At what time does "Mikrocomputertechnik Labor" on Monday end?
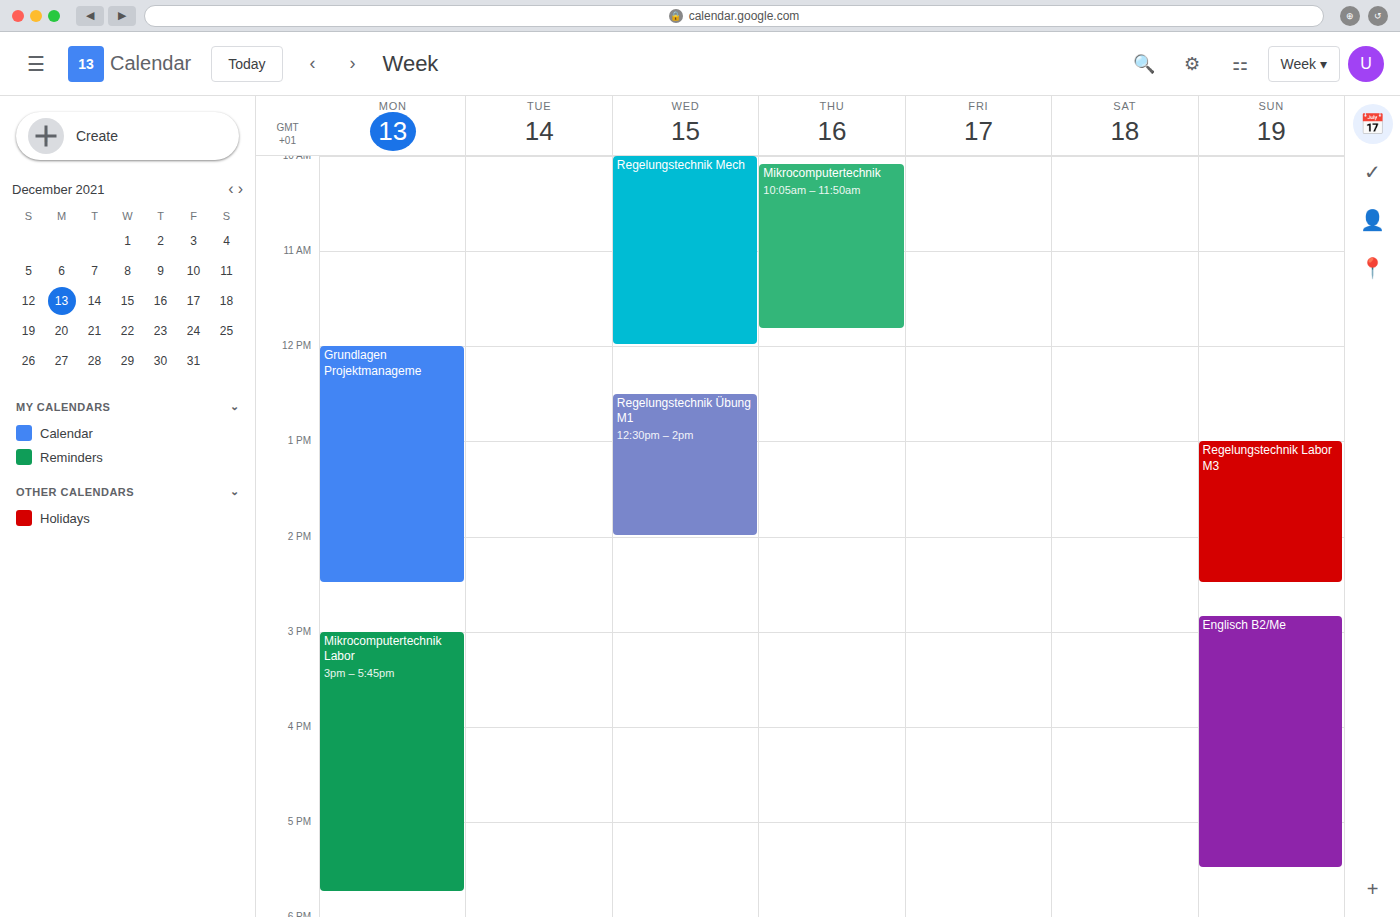
5:45 PM